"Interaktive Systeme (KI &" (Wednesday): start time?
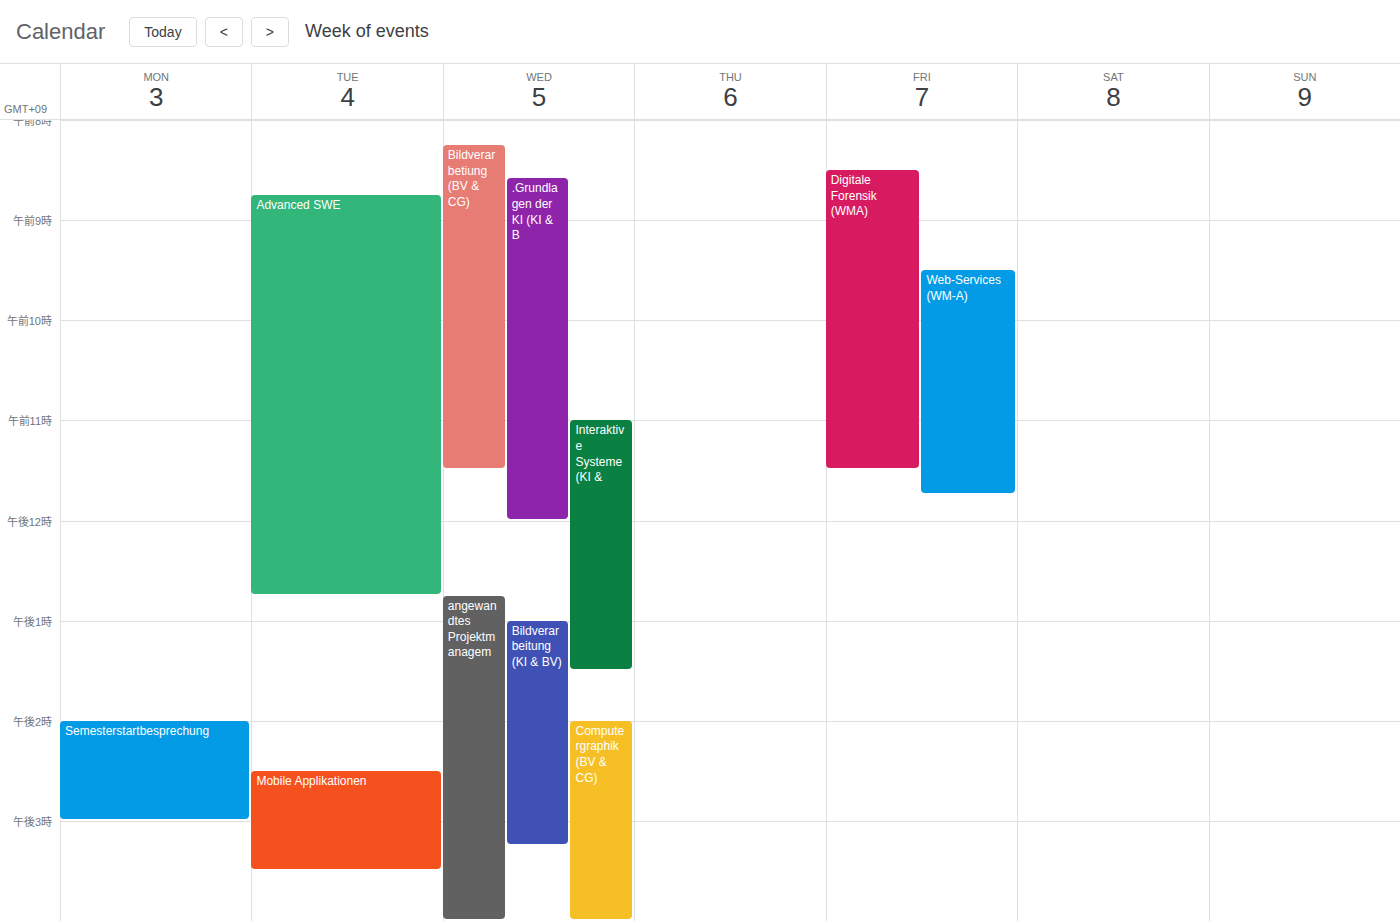
11:00 AM